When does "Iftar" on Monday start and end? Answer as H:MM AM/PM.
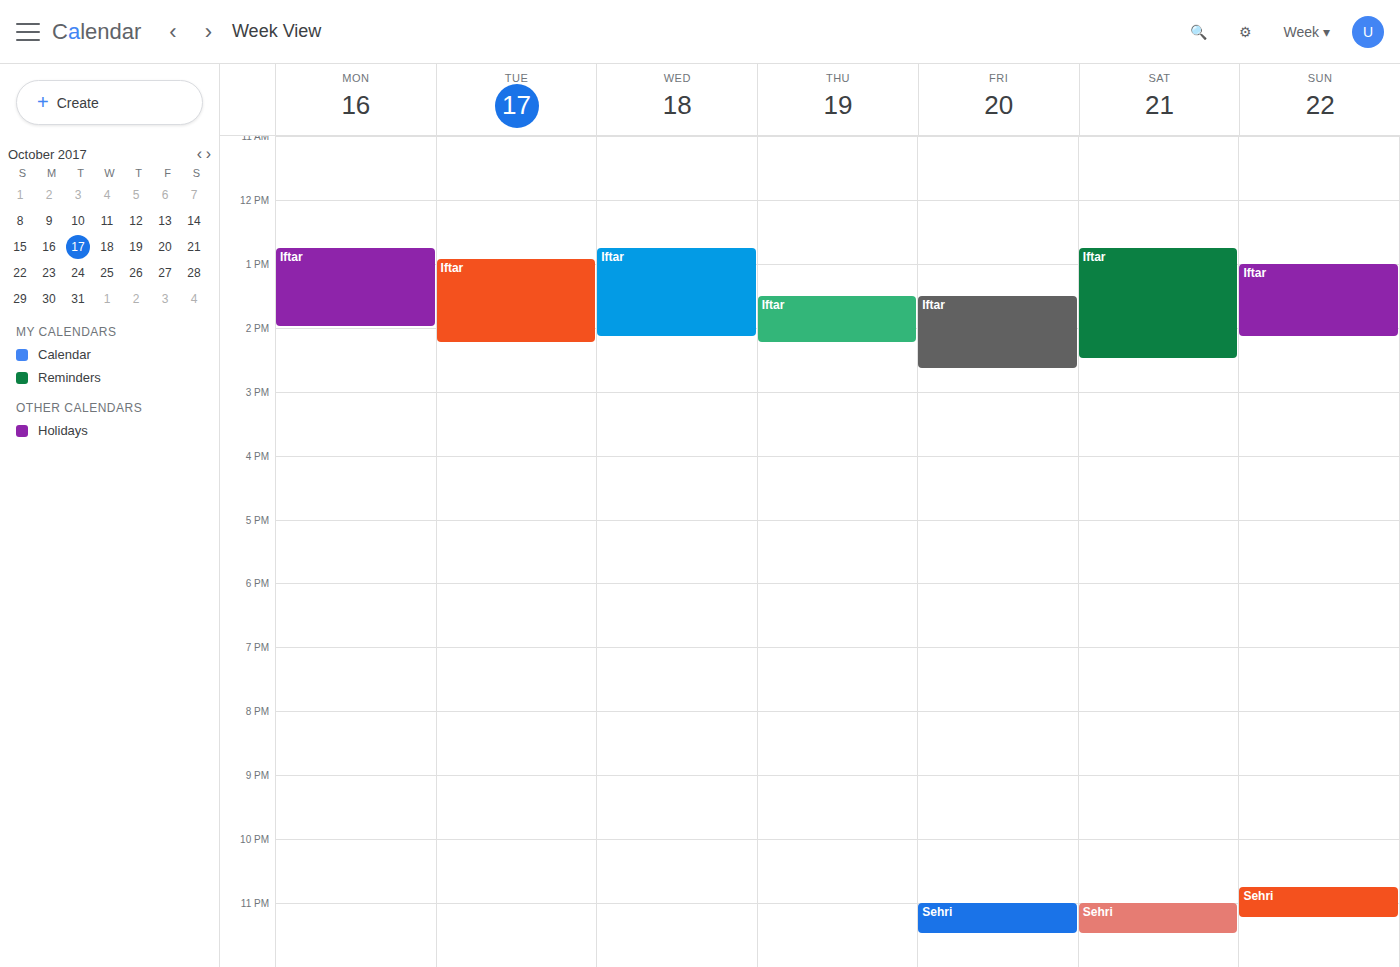
12:45 PM to 2:00 PM